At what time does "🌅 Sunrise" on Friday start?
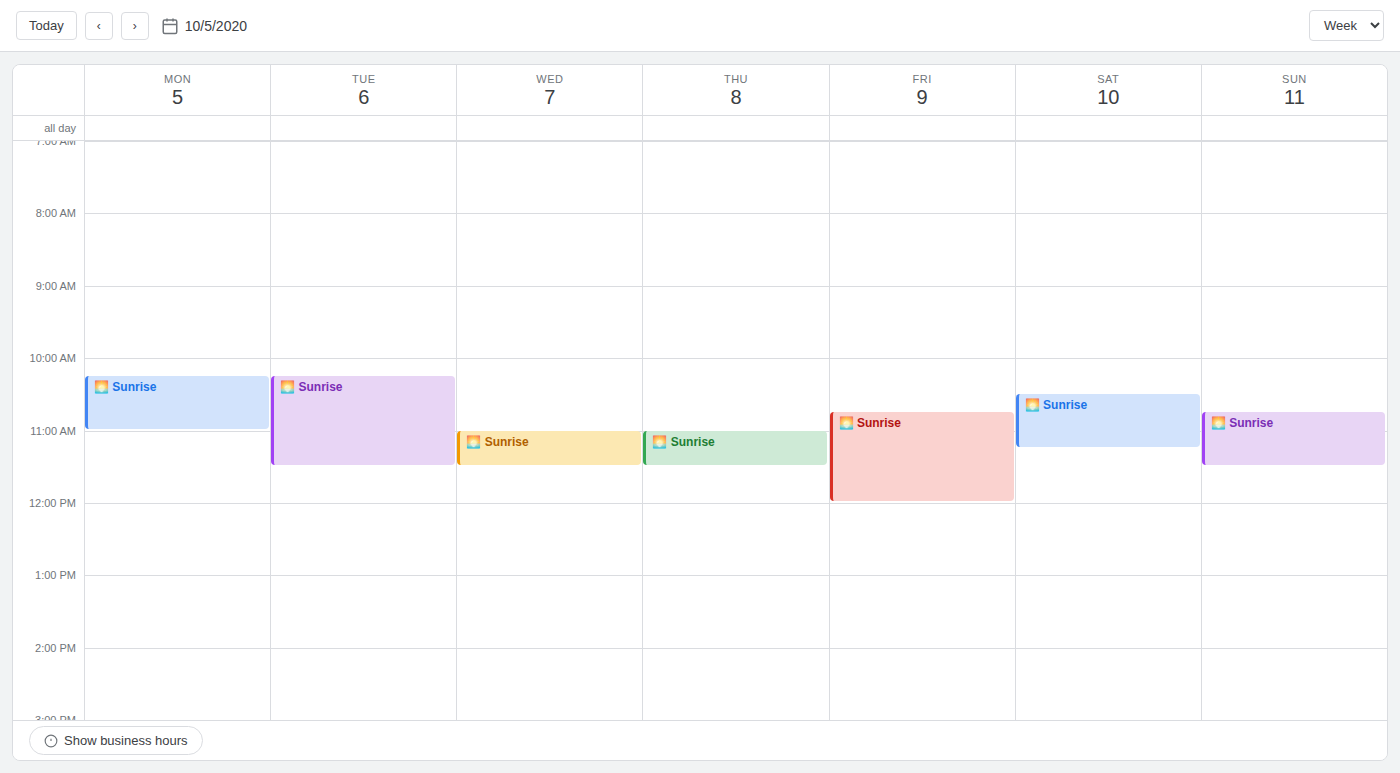
10:45 AM